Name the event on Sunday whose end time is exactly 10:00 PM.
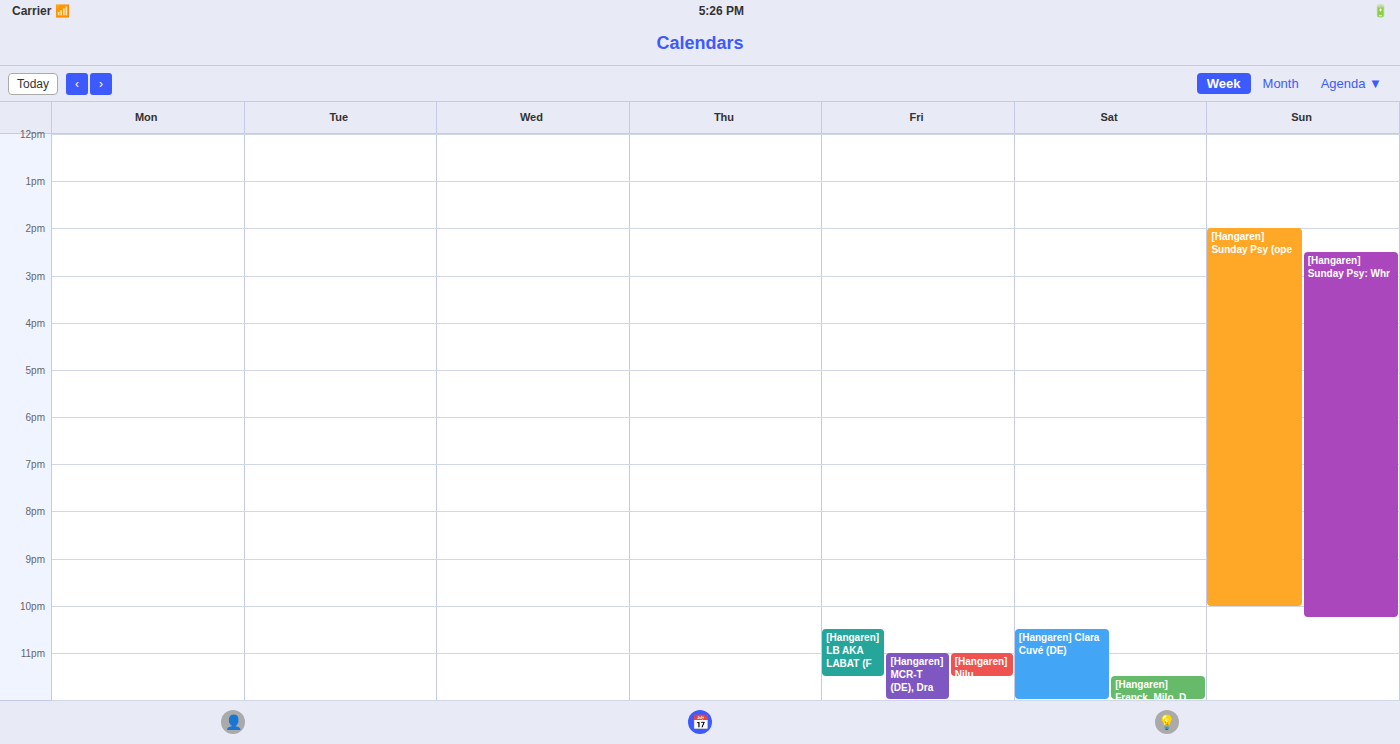
"[Hangaren] Sunday Psy (ope"